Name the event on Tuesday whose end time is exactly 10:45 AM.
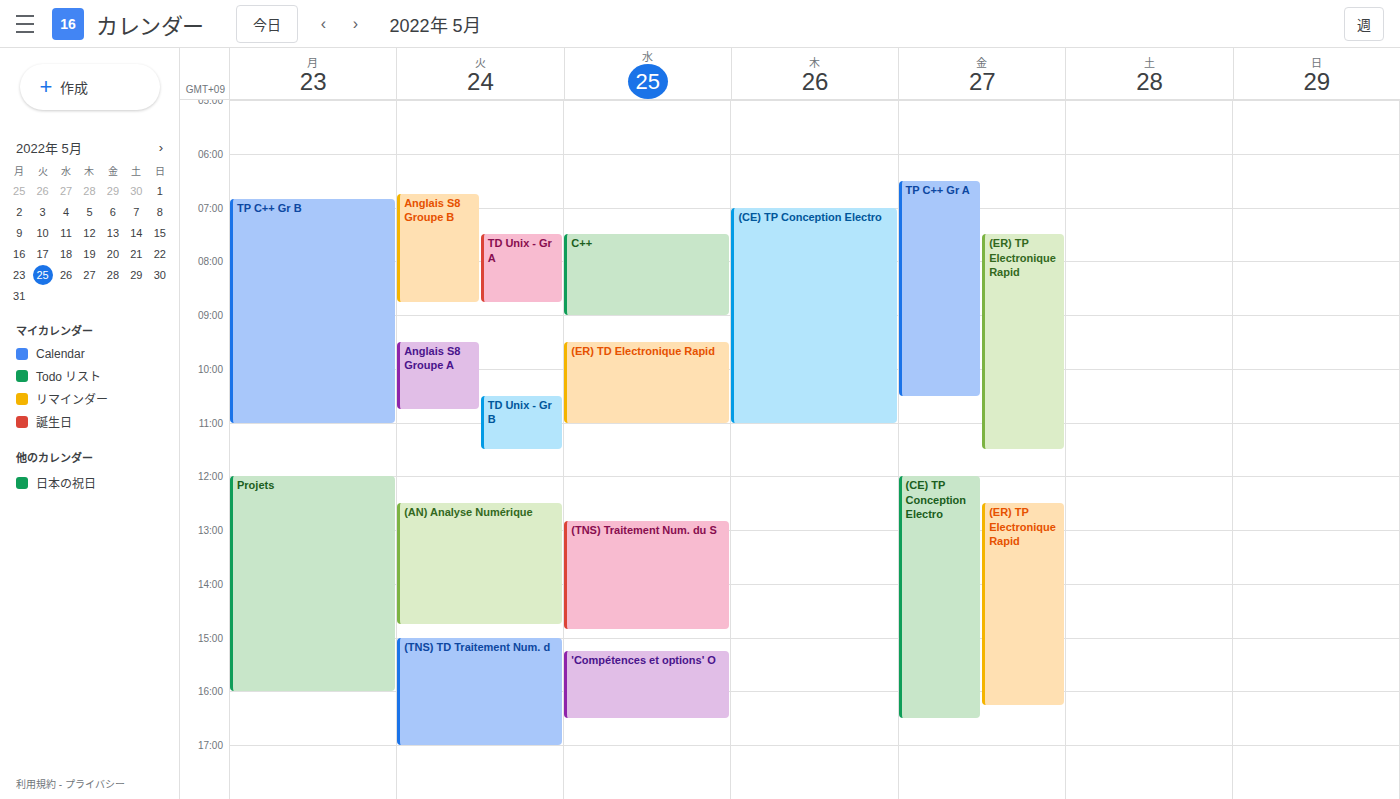
"Anglais S8 Groupe A"